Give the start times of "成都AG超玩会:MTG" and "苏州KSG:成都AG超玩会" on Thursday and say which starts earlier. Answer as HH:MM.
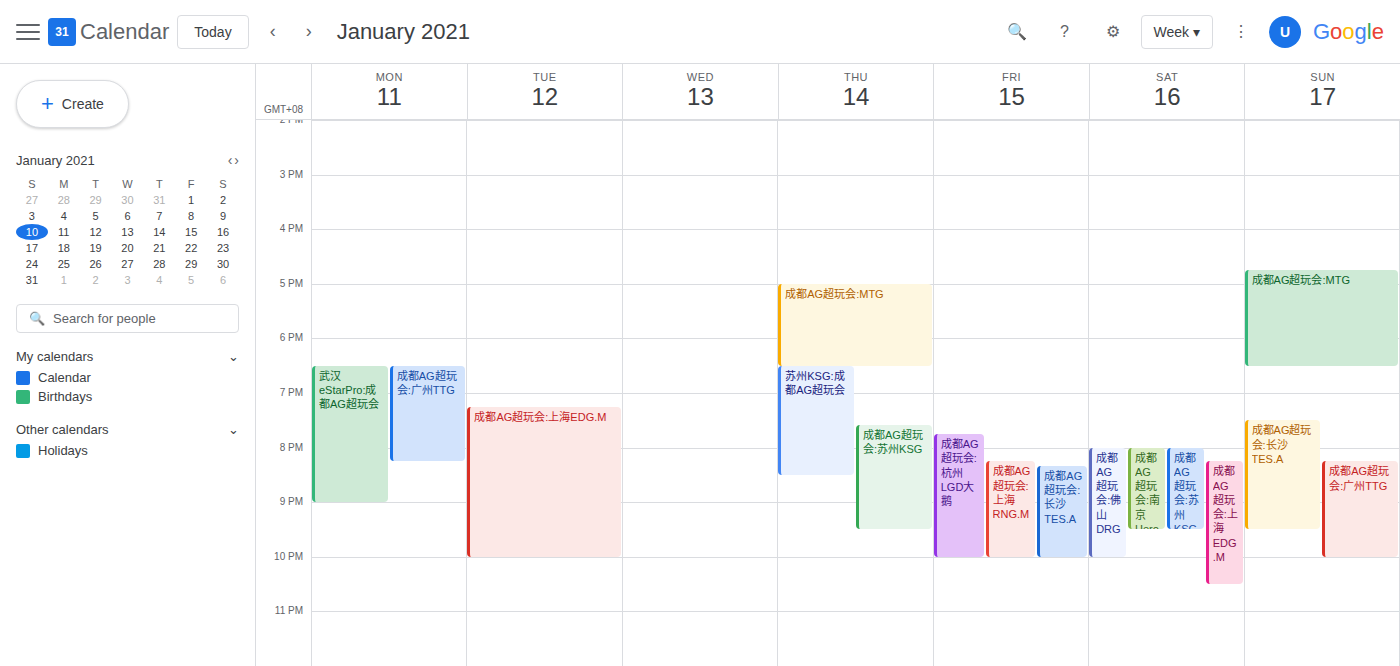
"成都AG超玩会:MTG" 17:00; "苏州KSG:成都AG超玩会" 18:30.